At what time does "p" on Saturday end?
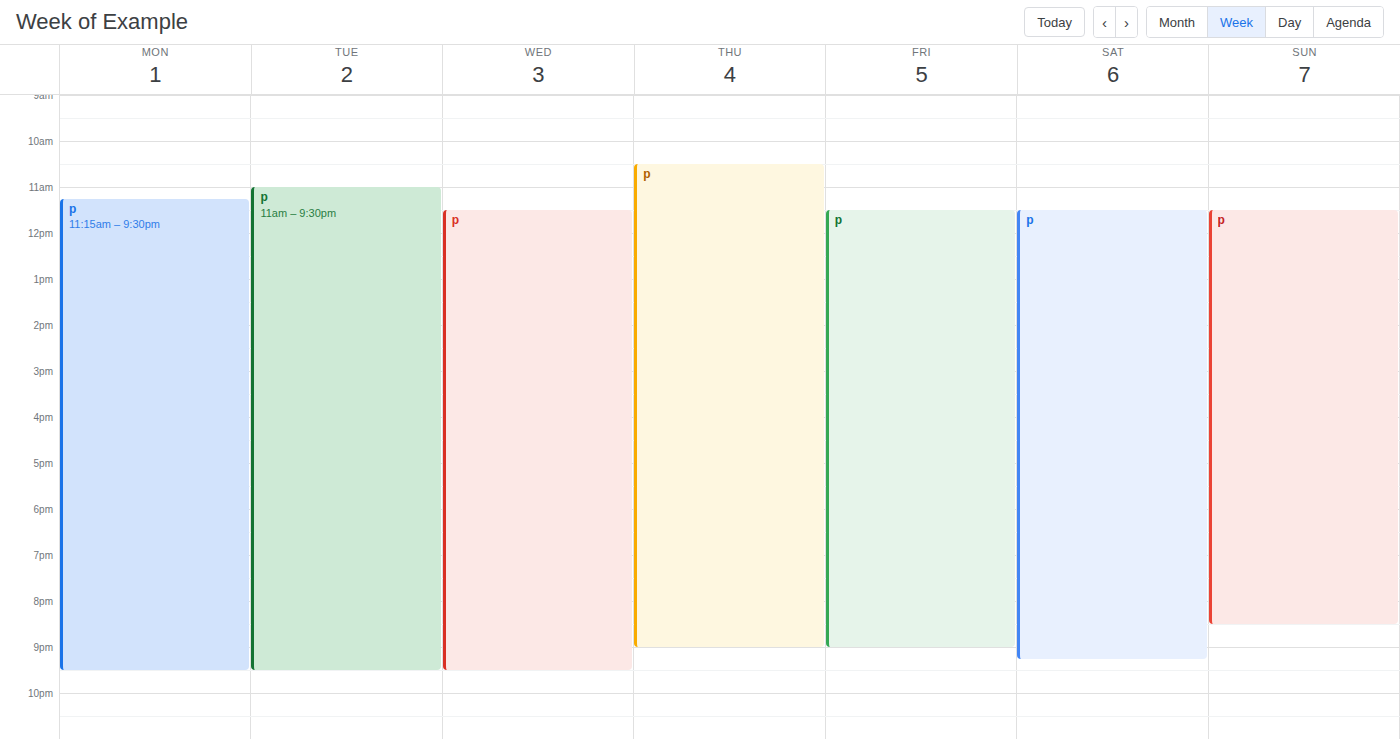
21:15